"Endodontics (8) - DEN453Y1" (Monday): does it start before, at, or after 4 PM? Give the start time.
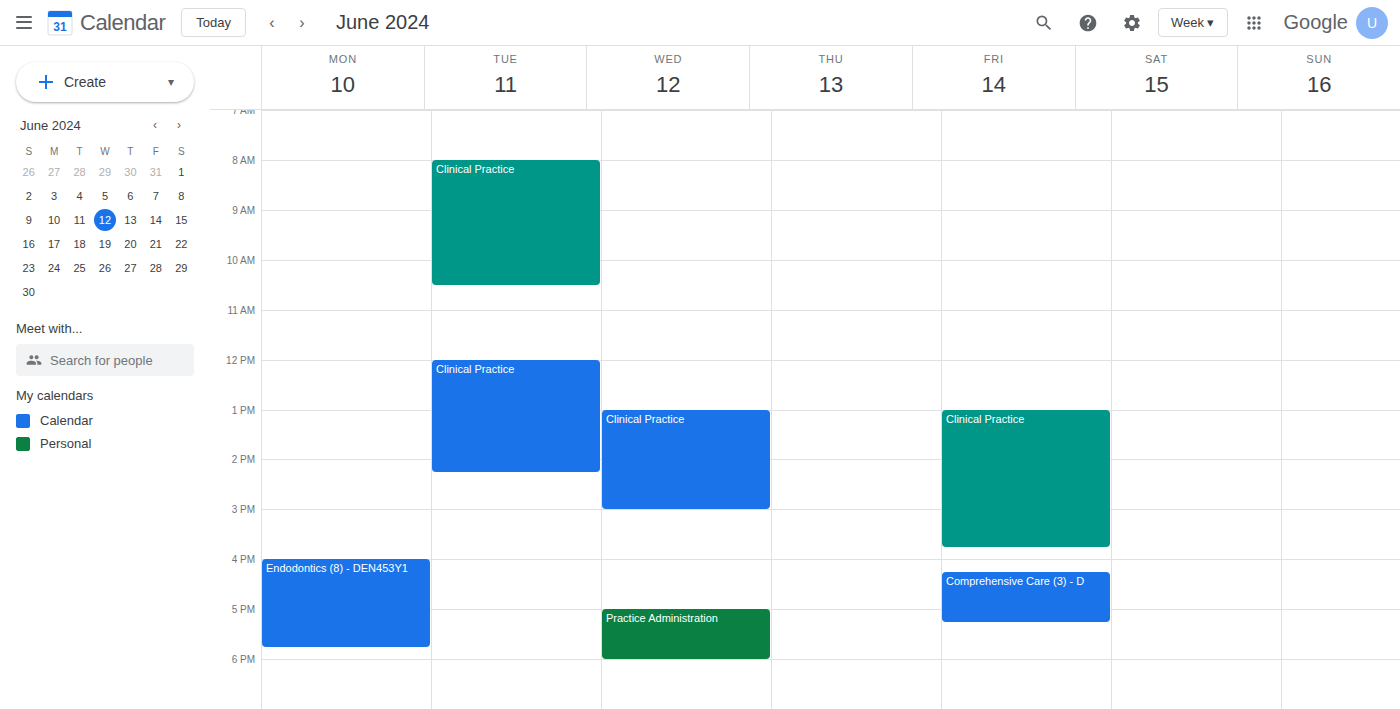
4:00 PM -- exactly at 4 PM, on the 4 PM line.